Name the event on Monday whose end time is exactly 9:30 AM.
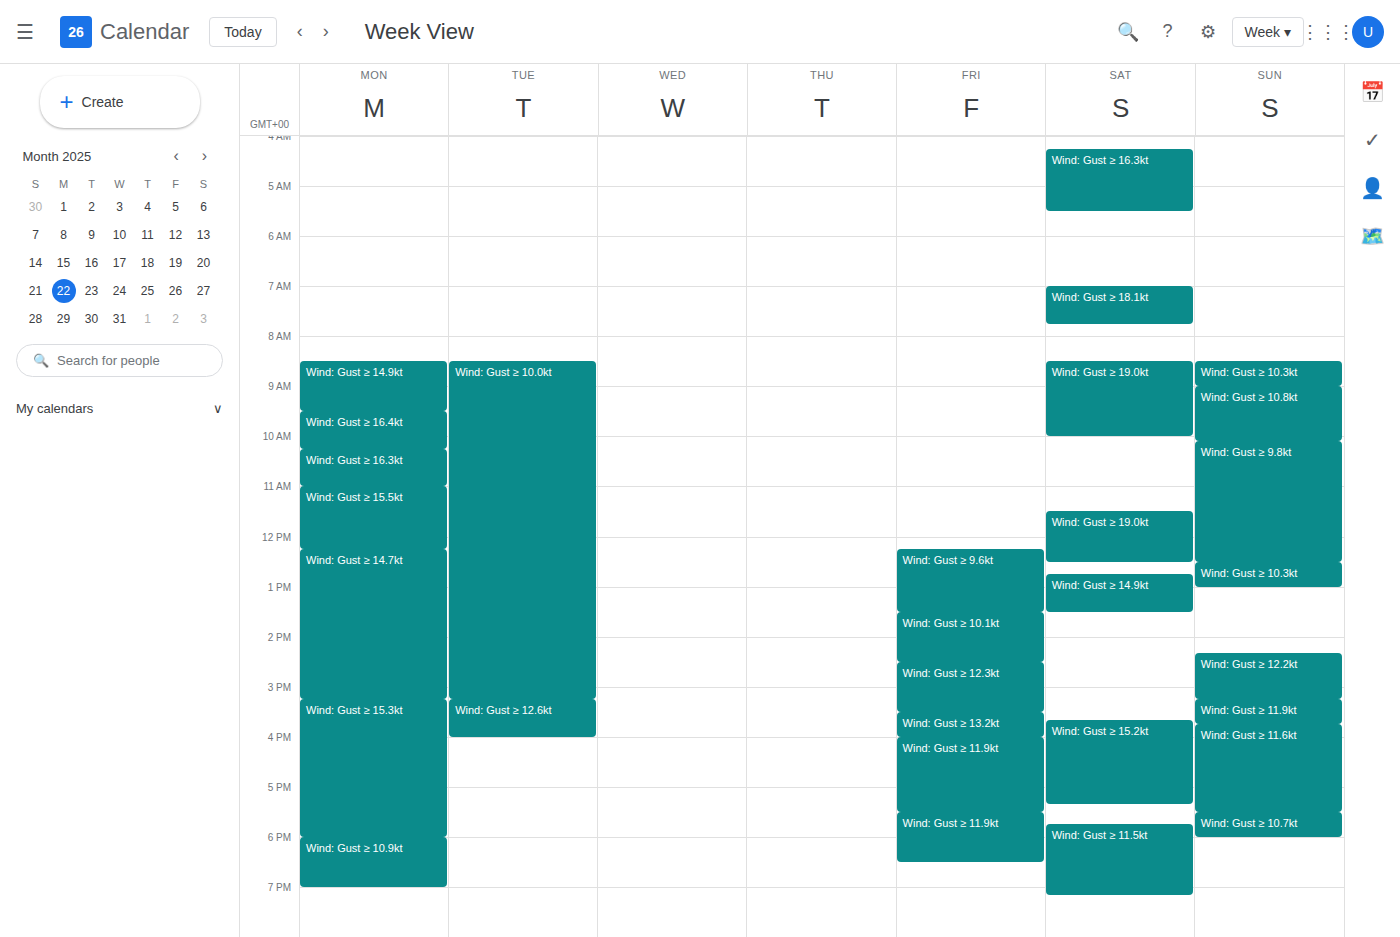
"Wind: Gust ≥ 14.9kt"